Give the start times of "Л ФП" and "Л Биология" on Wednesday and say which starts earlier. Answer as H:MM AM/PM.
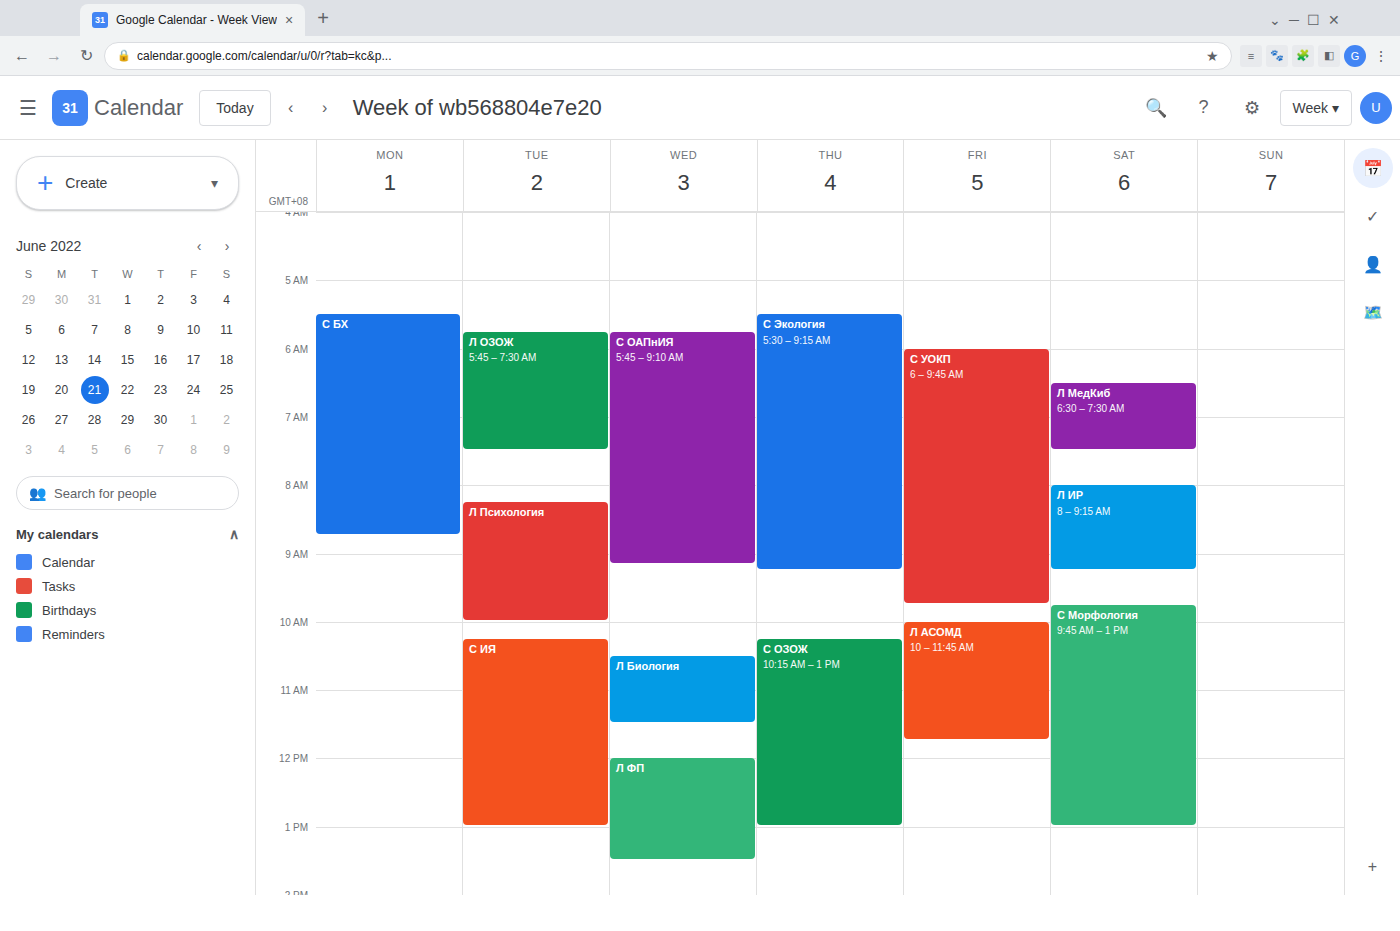
"Л Биология" 10:30 AM; "Л ФП" 12:00 PM.